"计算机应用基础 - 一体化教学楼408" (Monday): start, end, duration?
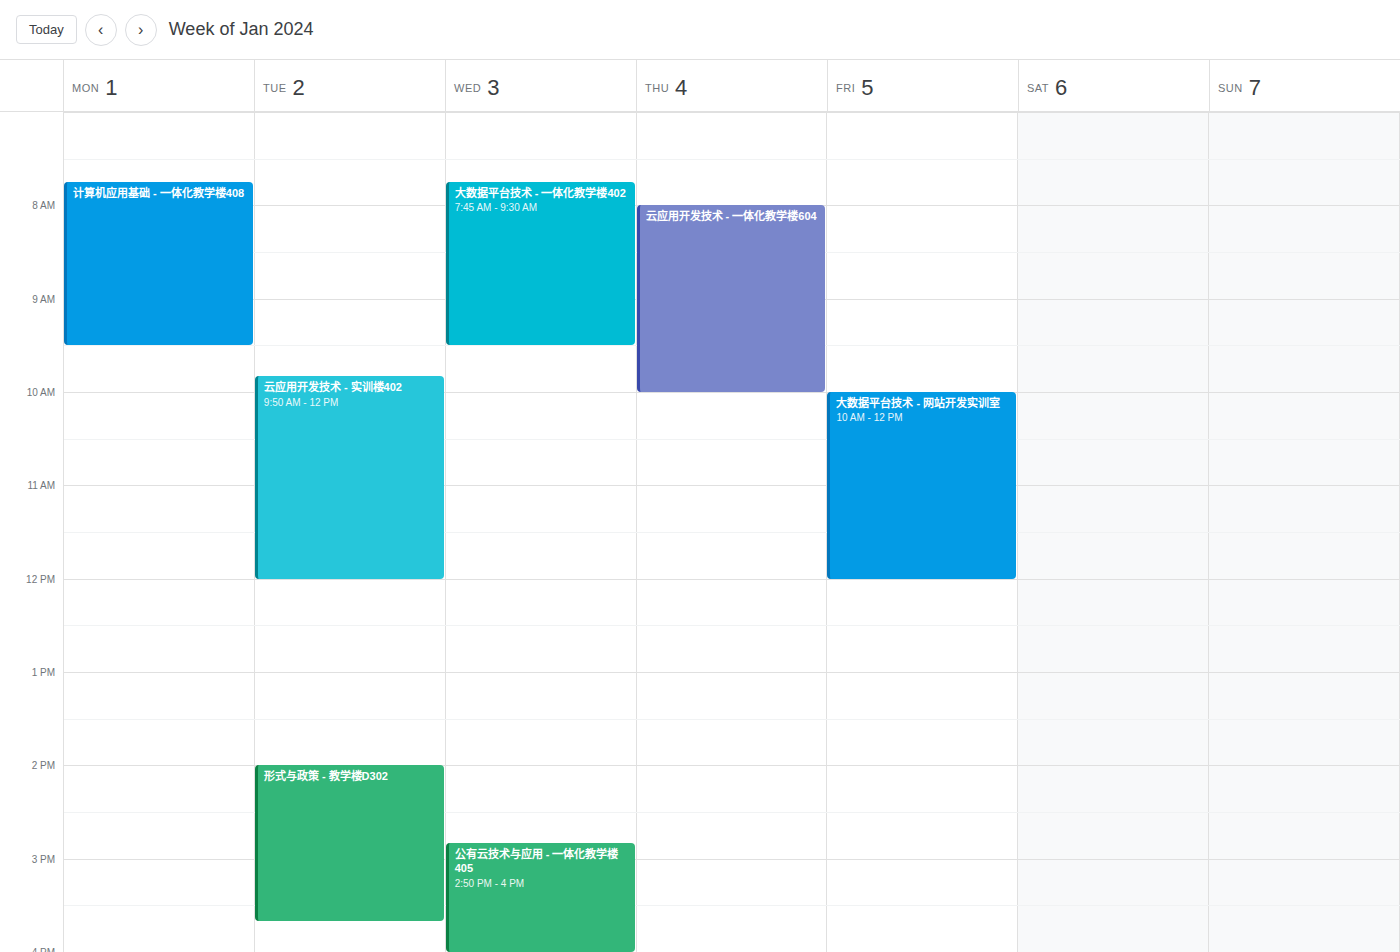
7:45 AM to 9:30 AM, 1 hour 45 minutes